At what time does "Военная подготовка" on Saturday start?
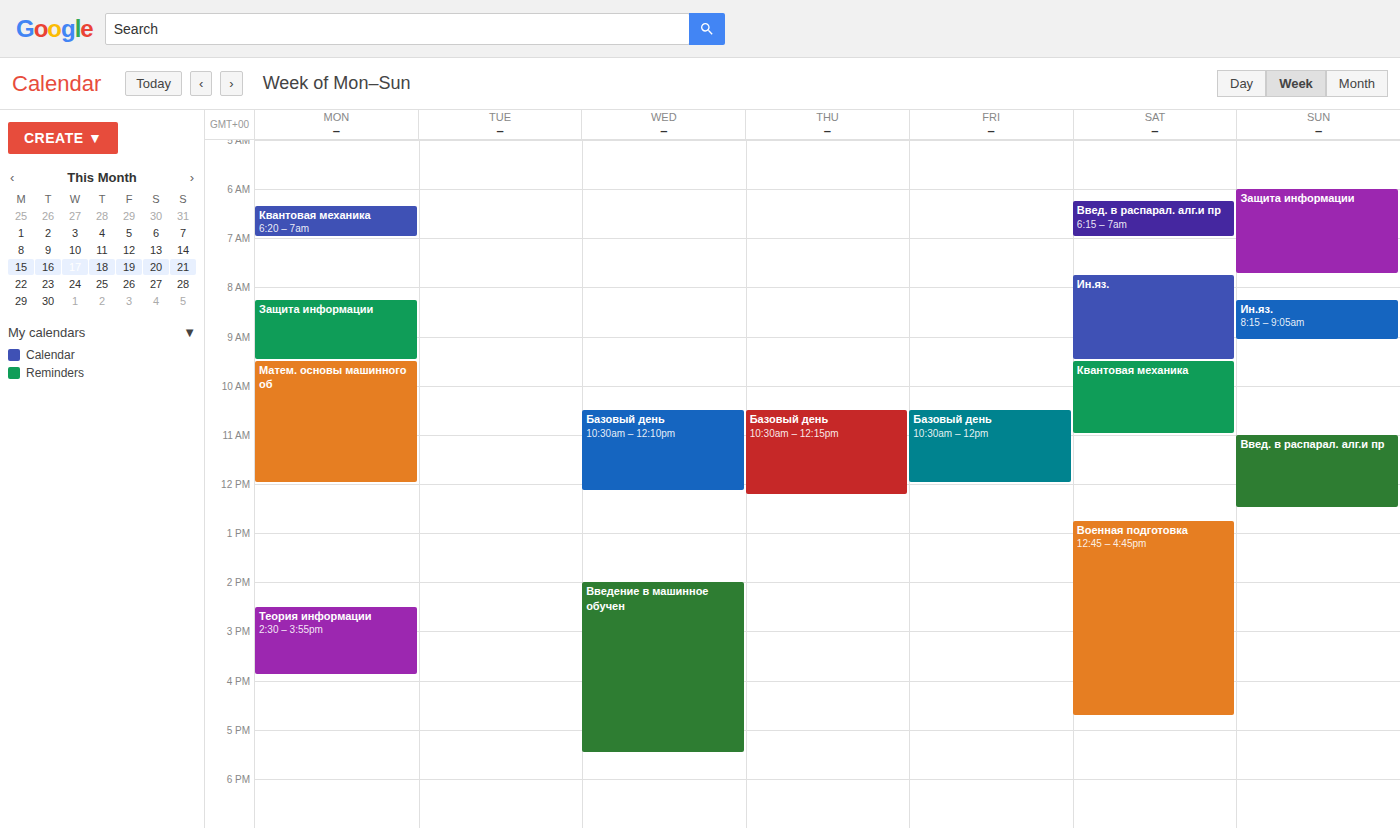
12:45 PM